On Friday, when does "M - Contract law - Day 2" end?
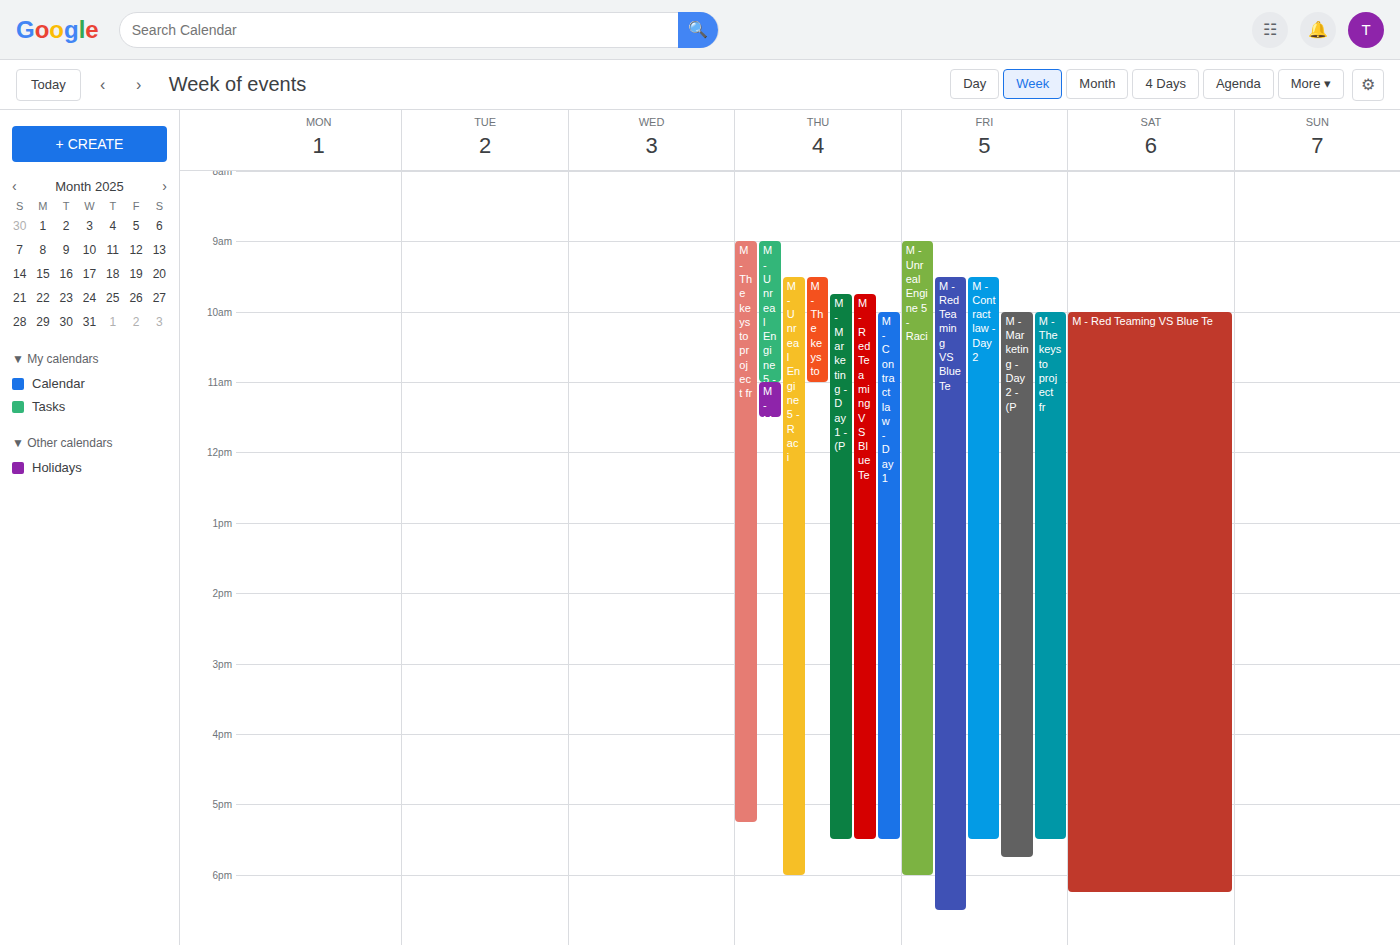
5:30 PM